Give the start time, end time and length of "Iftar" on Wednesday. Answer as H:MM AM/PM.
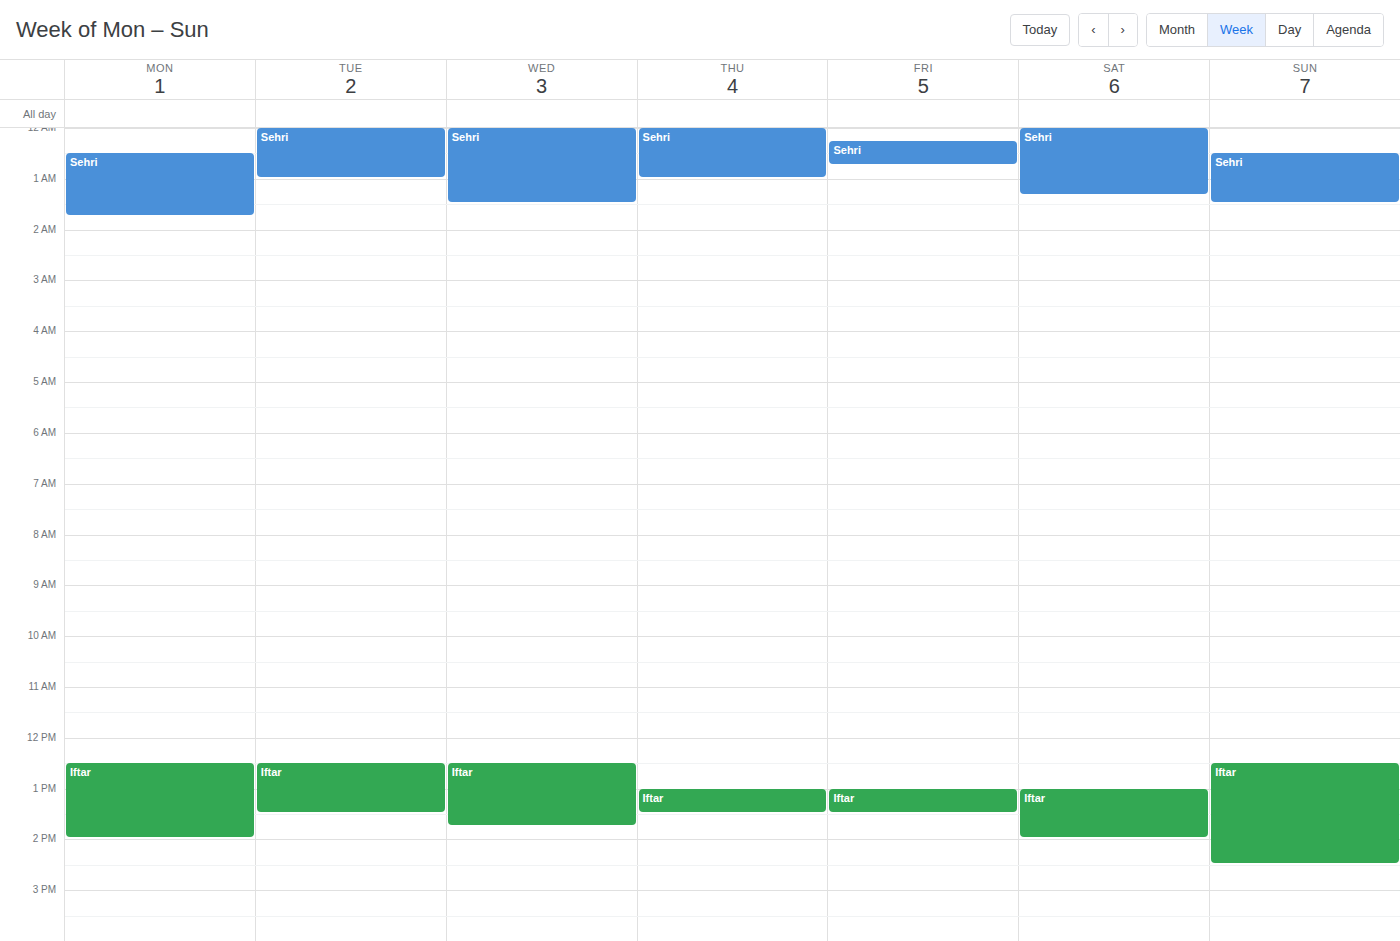
12:30 PM to 1:45 PM, 1 hour 15 minutes